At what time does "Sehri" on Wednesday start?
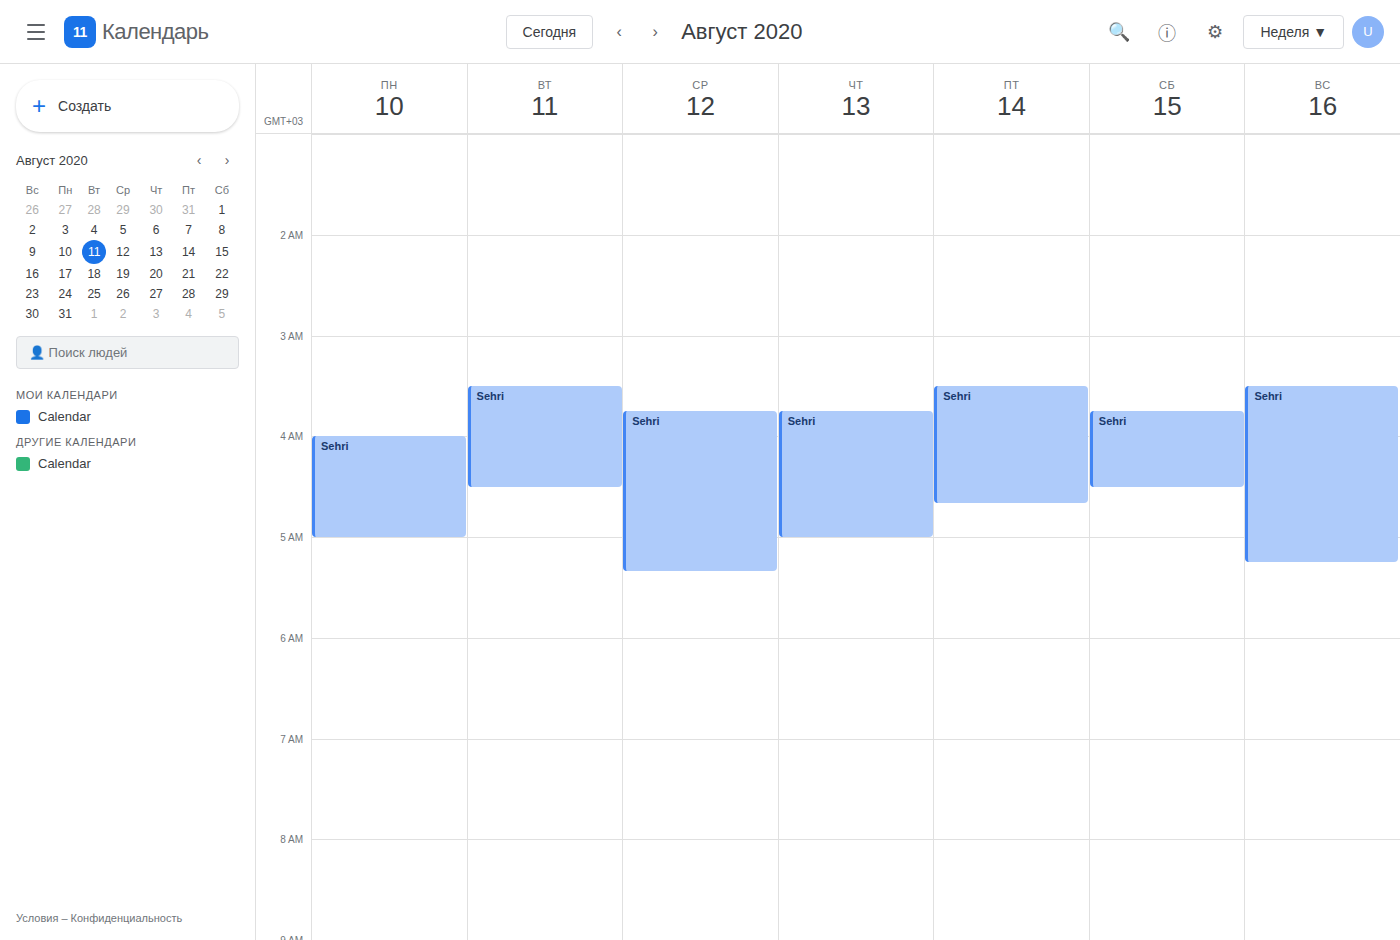
03:45